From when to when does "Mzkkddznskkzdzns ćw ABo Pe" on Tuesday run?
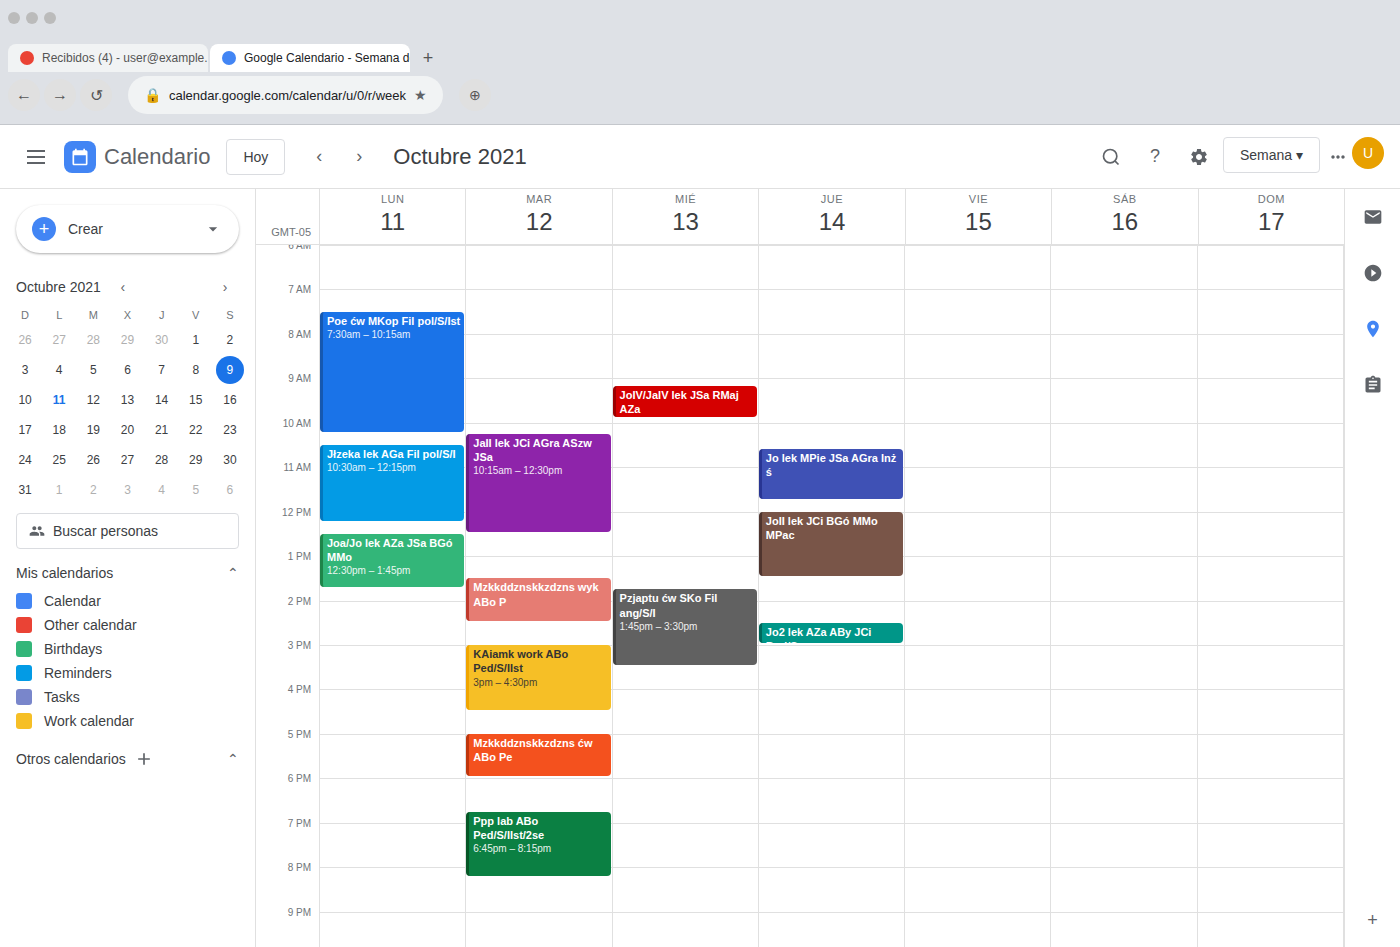
5:00 PM to 6:00 PM